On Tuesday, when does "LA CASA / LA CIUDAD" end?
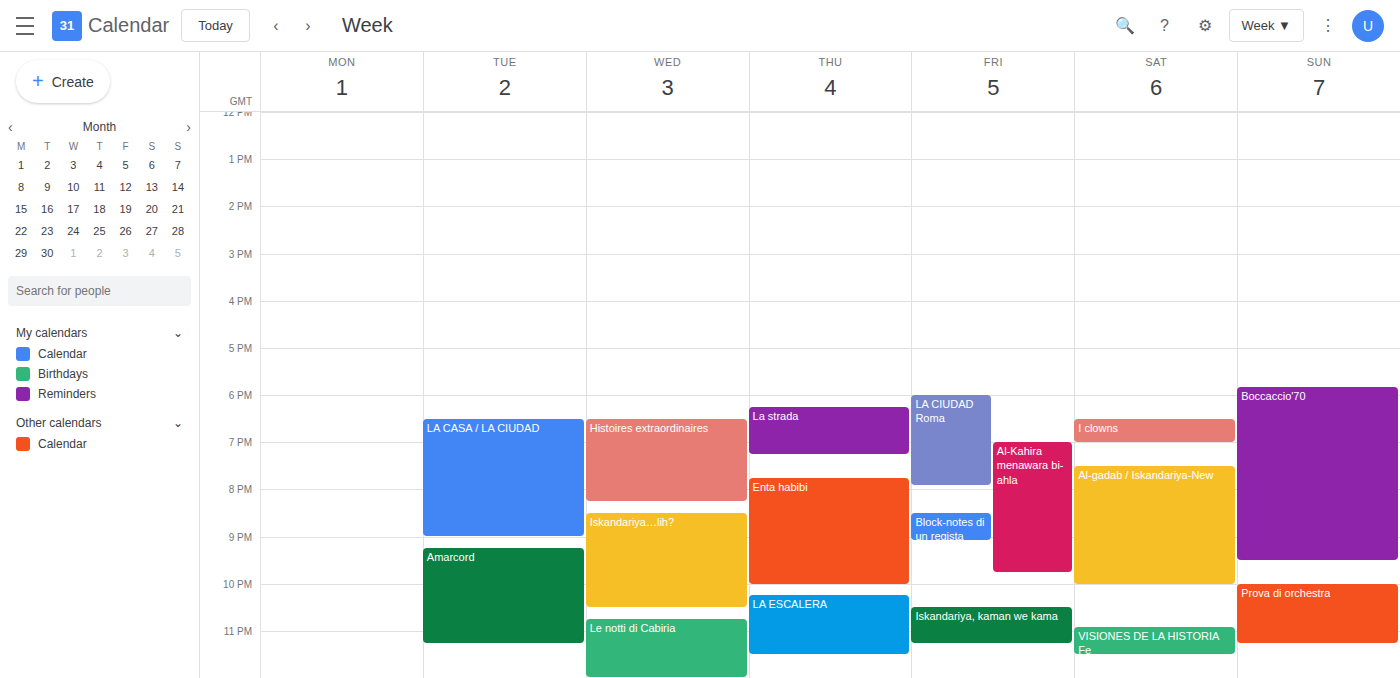
9:00 PM